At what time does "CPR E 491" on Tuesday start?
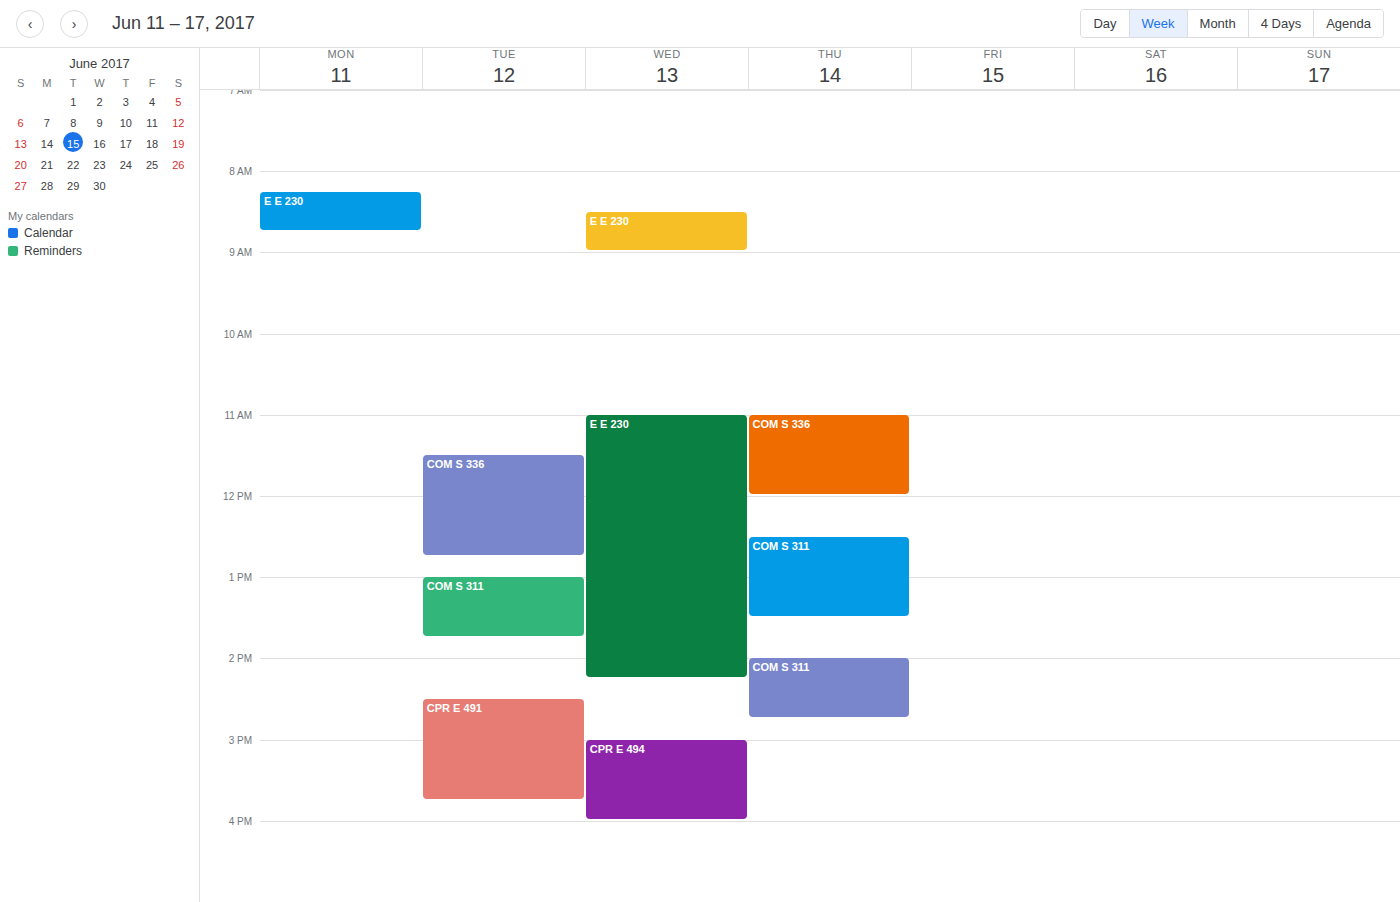
2:30 PM